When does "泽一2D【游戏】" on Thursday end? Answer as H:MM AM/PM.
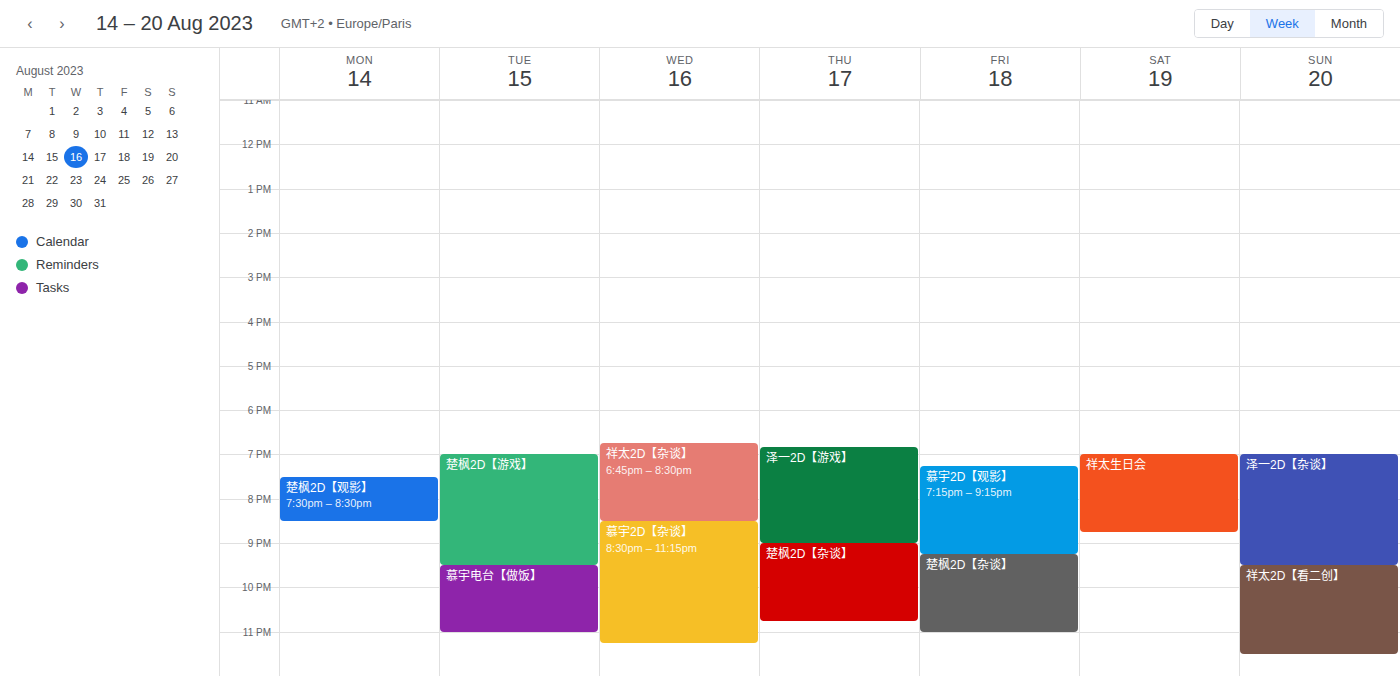
9:00 PM